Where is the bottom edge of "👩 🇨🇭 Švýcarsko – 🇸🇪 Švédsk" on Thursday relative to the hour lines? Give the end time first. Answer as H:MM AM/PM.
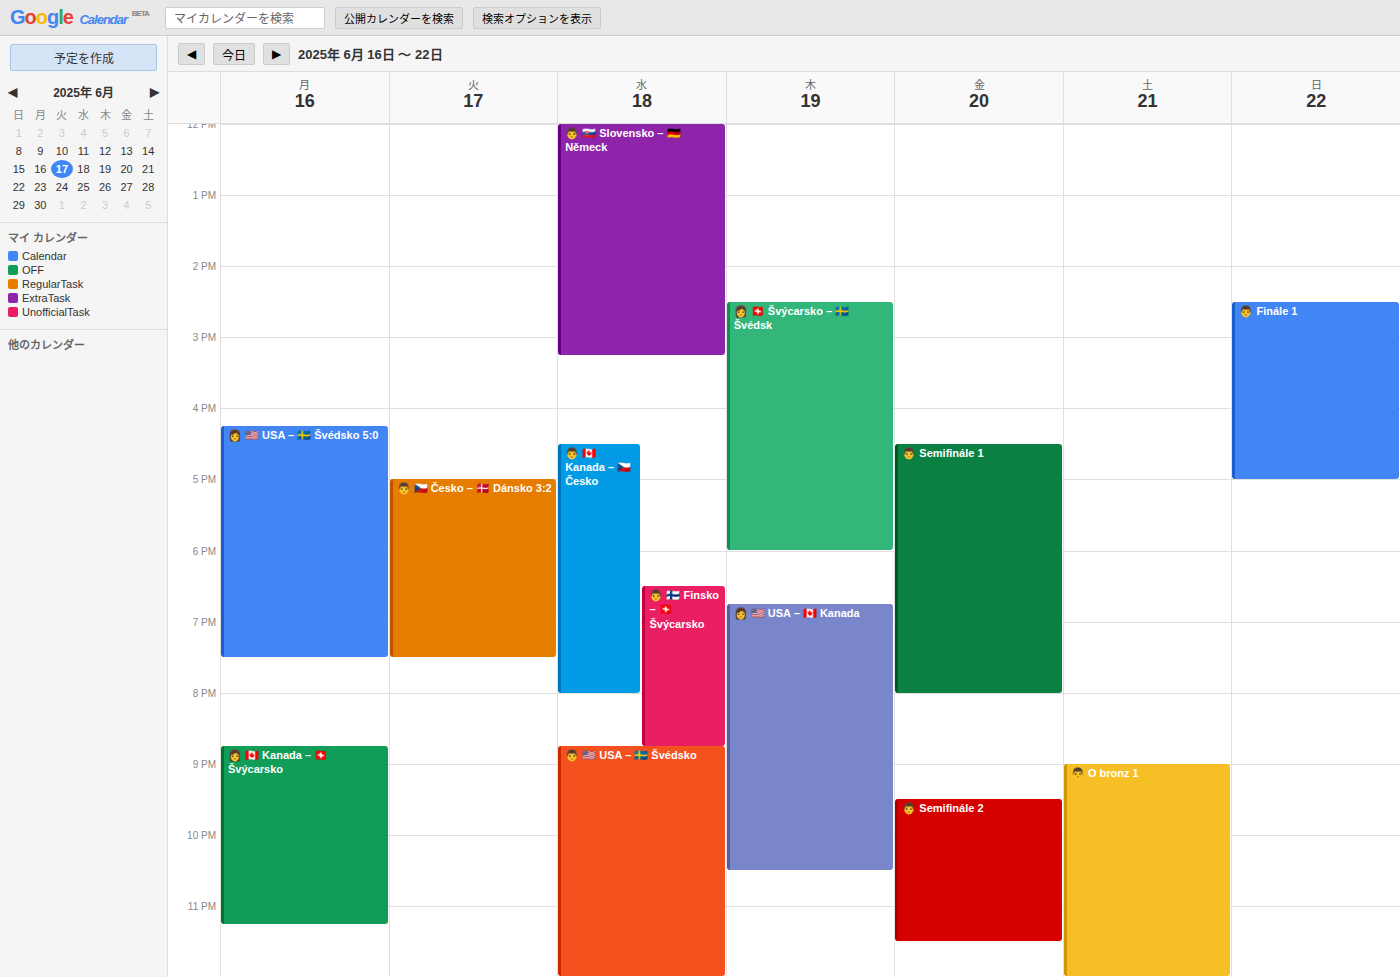
6:00 PM -- exactly on the 6 PM line.